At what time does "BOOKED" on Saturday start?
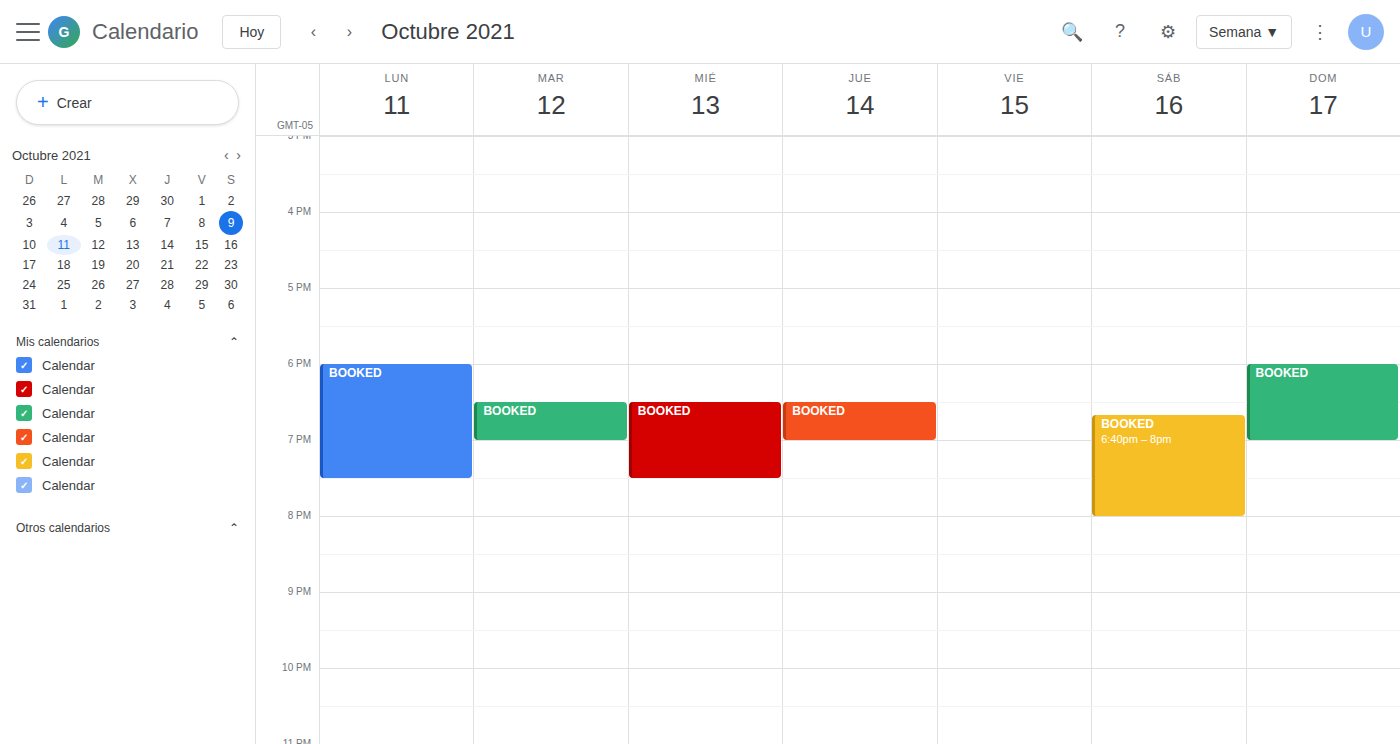
18:40